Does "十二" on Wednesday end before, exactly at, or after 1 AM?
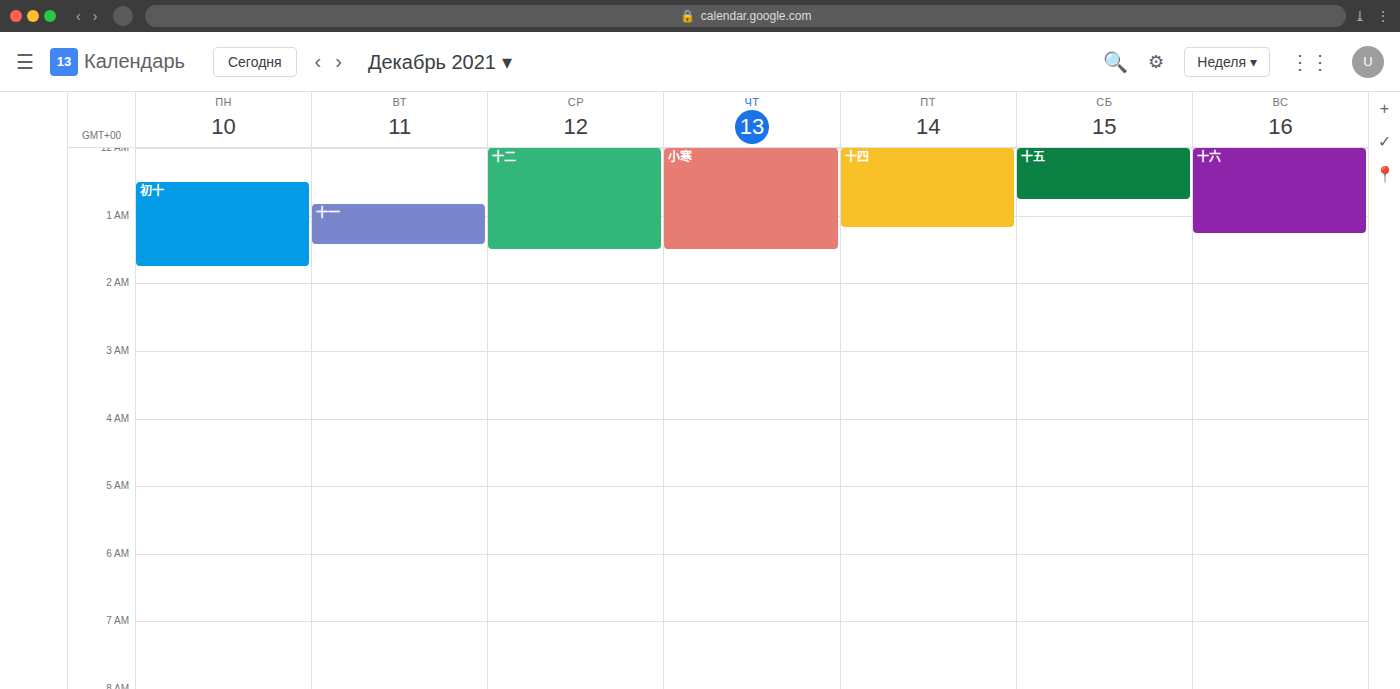
1:30 AM -- after 1 AM, 30 minutes below the 1 AM line.